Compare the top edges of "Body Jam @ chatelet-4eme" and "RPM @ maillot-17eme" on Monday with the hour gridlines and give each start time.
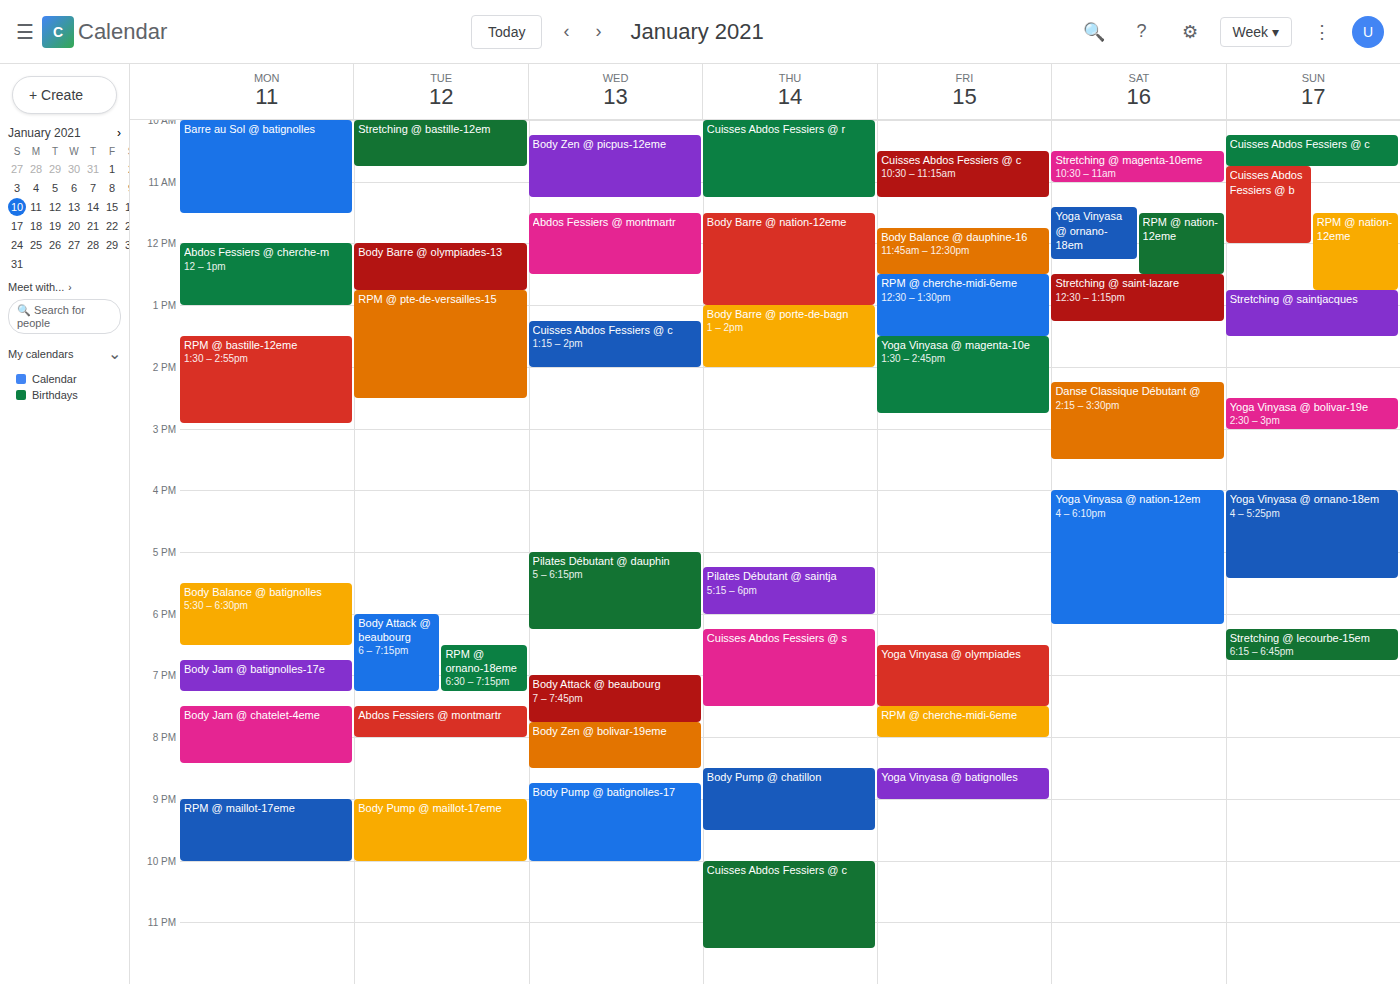
"Body Jam @ chatelet-4eme": 7:30 PM, halfway between the 7 PM and 8 PM lines. "RPM @ maillot-17eme": 9:00 PM, exactly on the 9 PM line.